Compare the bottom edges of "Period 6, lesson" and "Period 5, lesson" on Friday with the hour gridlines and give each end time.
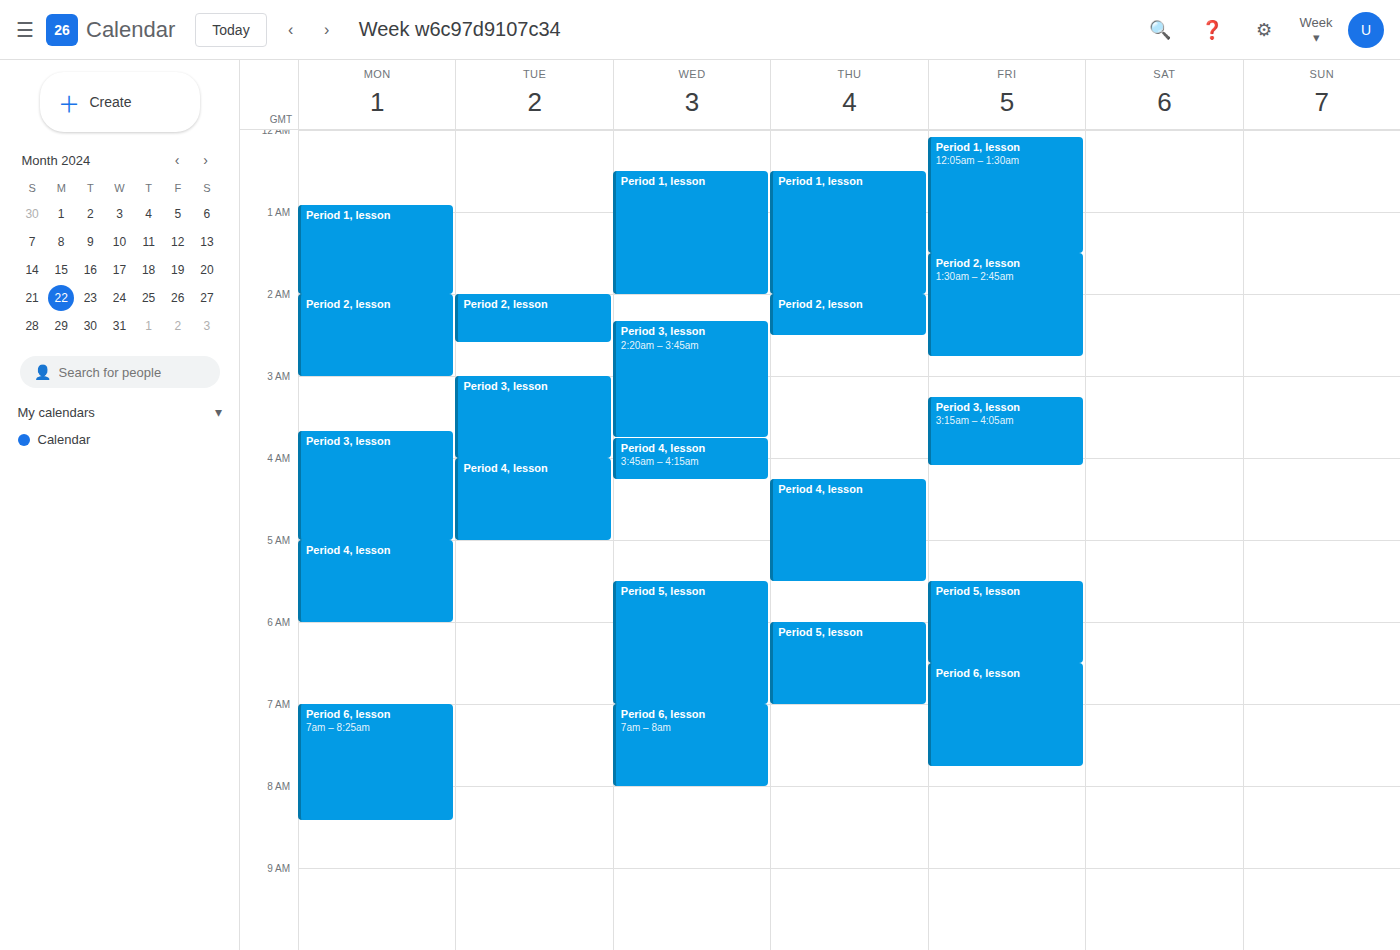
"Period 6, lesson": 7:45 AM, neither: three quarters of the way from the 7 AM line to the 8 AM line. "Period 5, lesson": 6:30 AM, halfway between the 6 AM and 7 AM lines.